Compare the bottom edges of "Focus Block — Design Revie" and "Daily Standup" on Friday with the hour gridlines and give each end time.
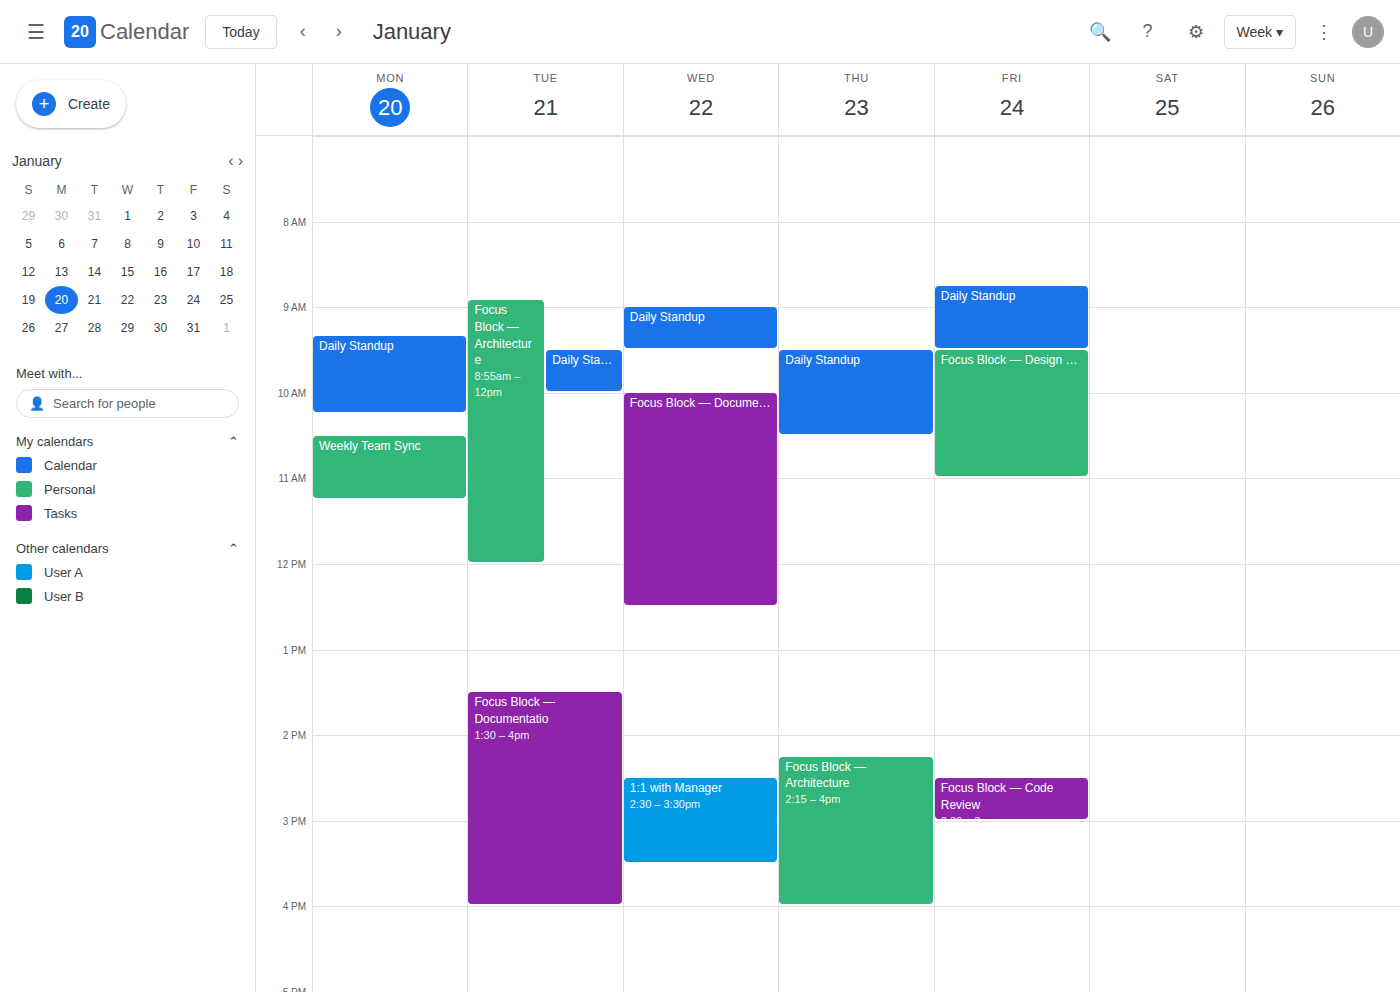
"Focus Block — Design Revie": 11:00 AM, exactly on the 11 AM line. "Daily Standup": 9:30 AM, halfway between the 9 AM and 10 AM lines.